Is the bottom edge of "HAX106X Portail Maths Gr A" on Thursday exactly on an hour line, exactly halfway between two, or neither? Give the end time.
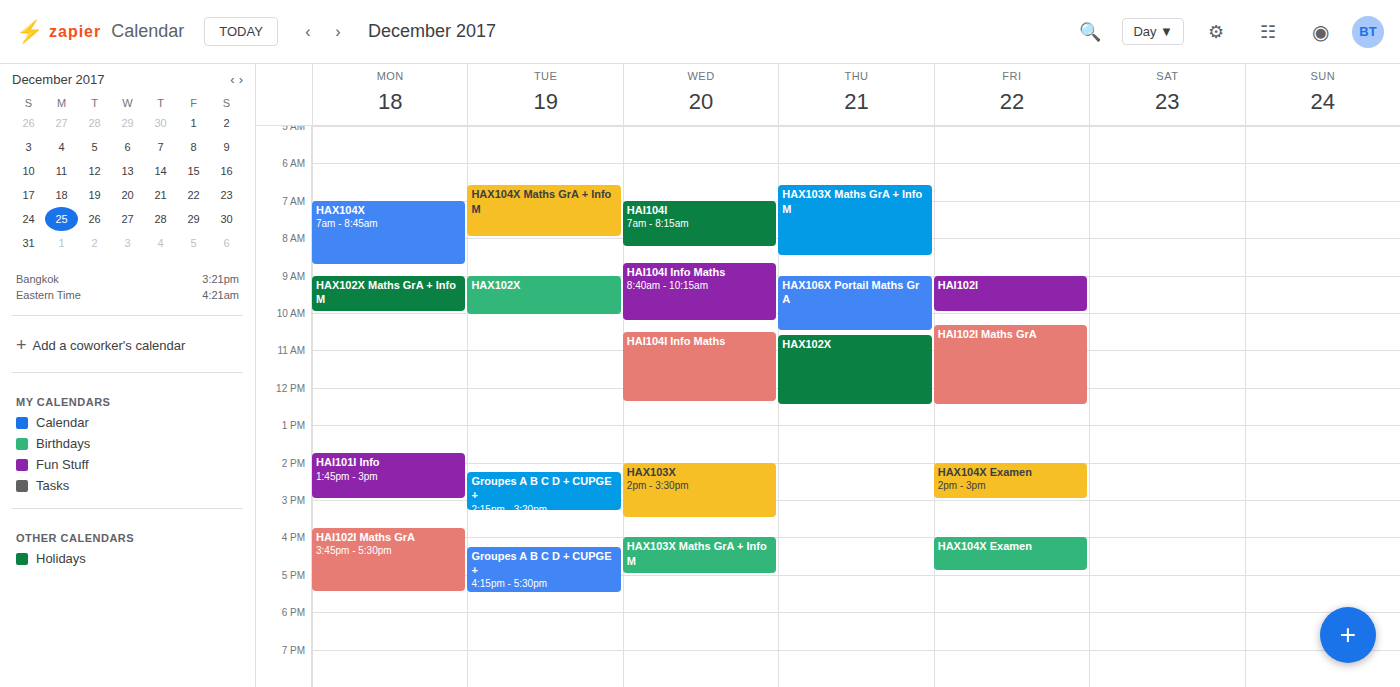
10:30 AM -- halfway between the 10 AM and 11 AM lines.